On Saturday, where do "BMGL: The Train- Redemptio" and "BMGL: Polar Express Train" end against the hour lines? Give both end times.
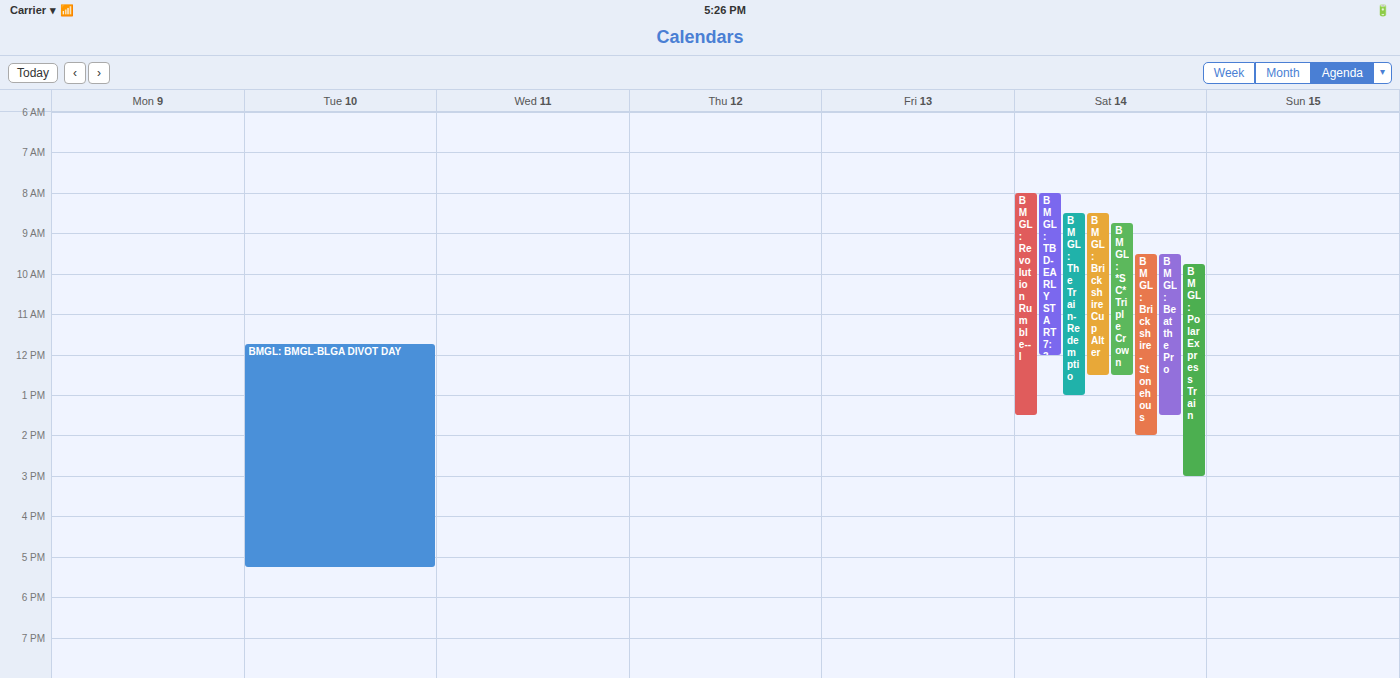
"BMGL: The Train- Redemptio": 13:00, exactly on the 13:00 line. "BMGL: Polar Express Train": 15:00, exactly on the 15:00 line.